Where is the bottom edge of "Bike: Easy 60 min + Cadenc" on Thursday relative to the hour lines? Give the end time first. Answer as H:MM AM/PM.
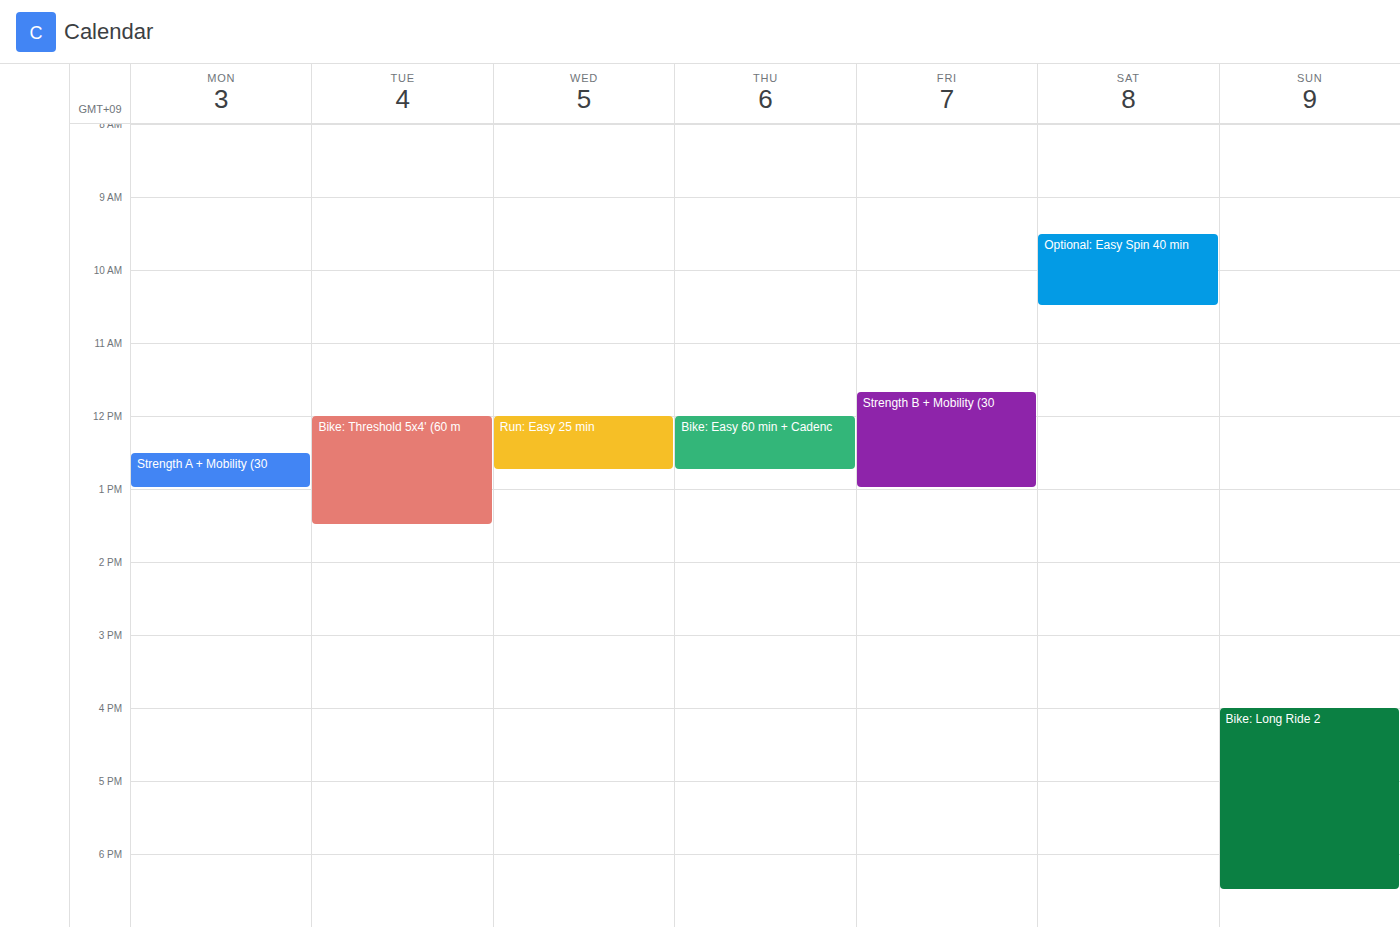
12:45 PM -- neither: three quarters of the way from the 12 PM line to the 1 PM line.